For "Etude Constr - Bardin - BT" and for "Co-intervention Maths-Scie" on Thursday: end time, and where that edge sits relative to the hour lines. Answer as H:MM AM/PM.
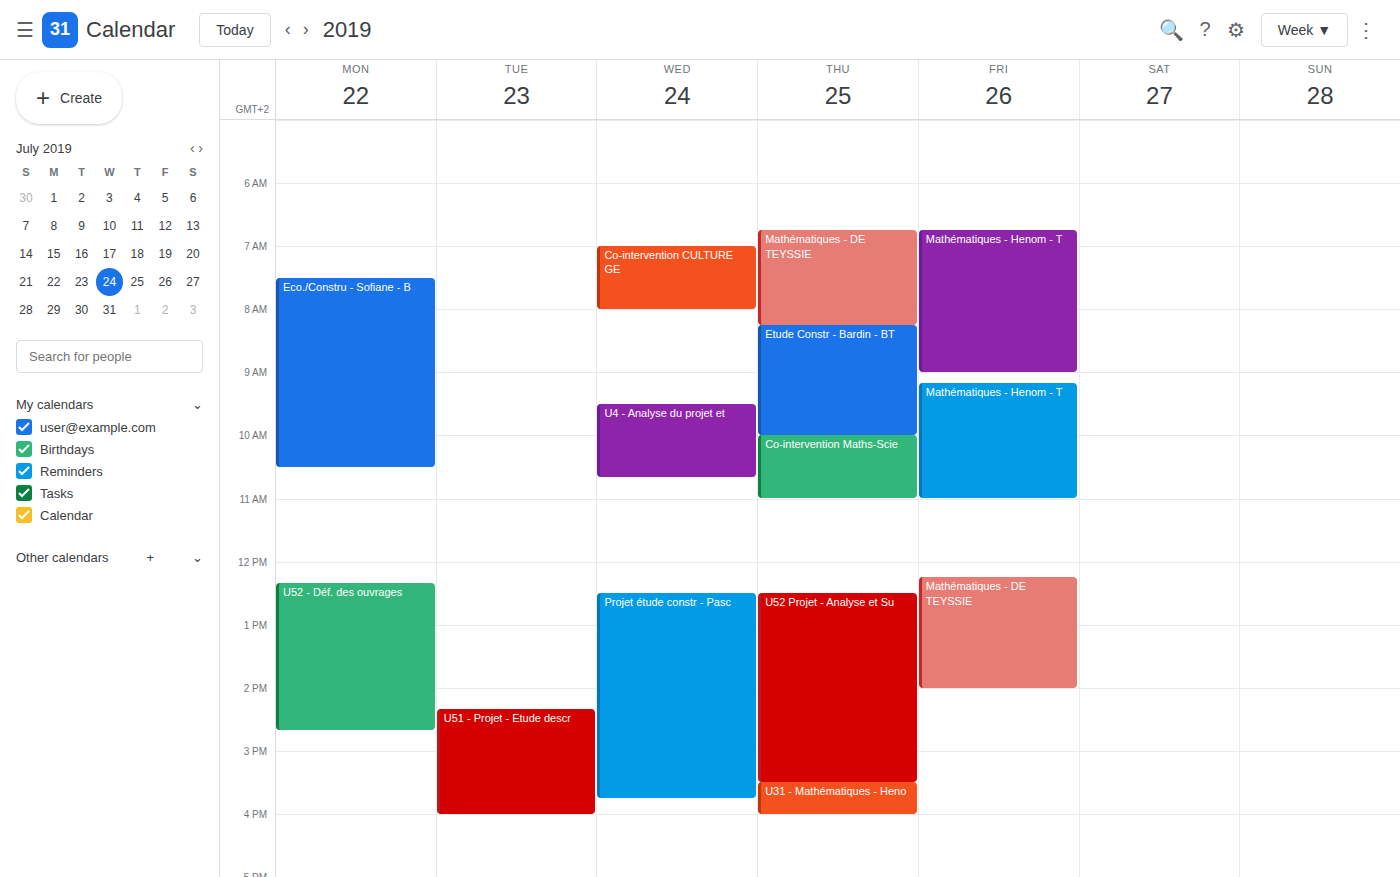
"Etude Constr - Bardin - BT": 10:00 AM, exactly on the 10 AM line. "Co-intervention Maths-Scie": 11:00 AM, exactly on the 11 AM line.